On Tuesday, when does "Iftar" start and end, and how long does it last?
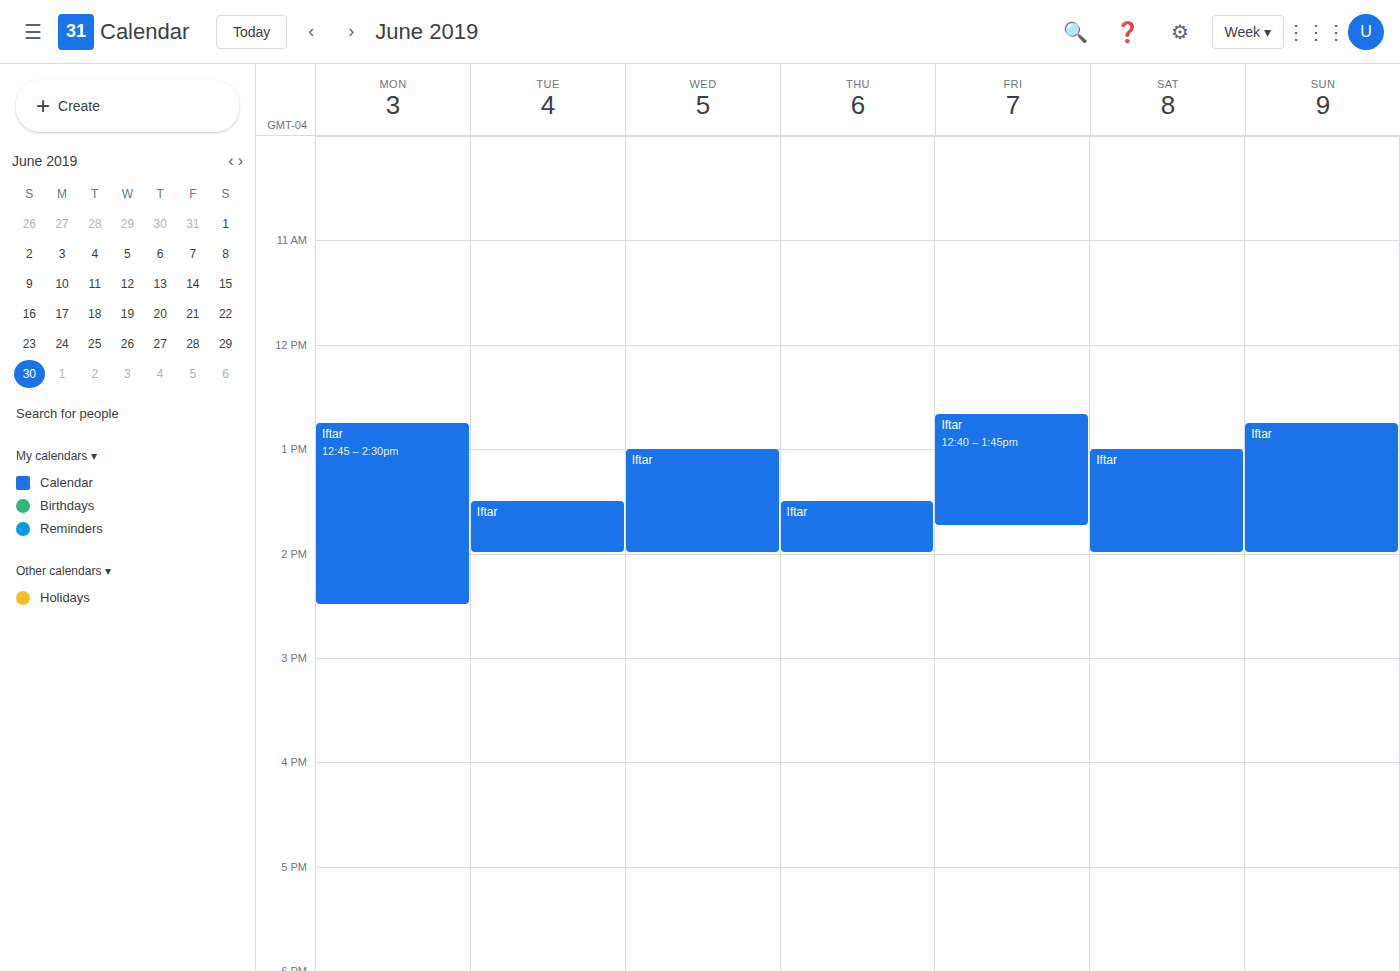
1:30 PM to 2:00 PM, 30 minutes